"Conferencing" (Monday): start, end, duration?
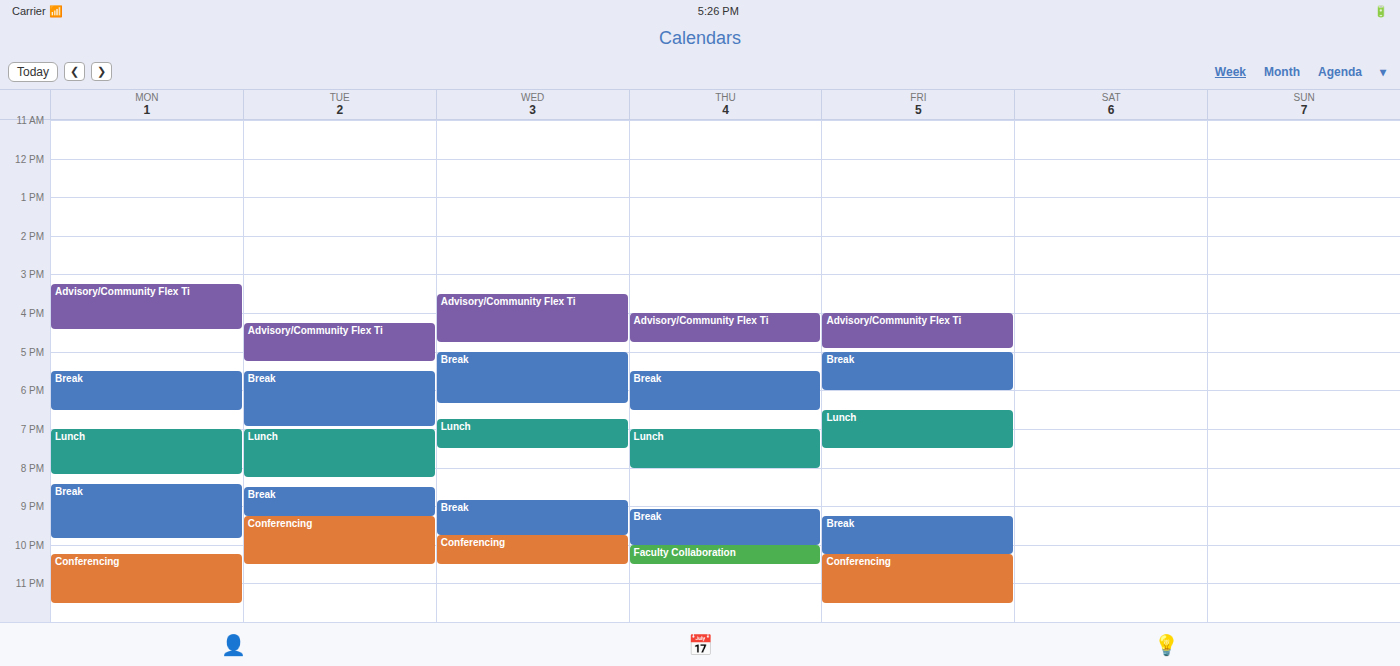
10:15 PM to 11:30 PM, 1 hour 15 minutes